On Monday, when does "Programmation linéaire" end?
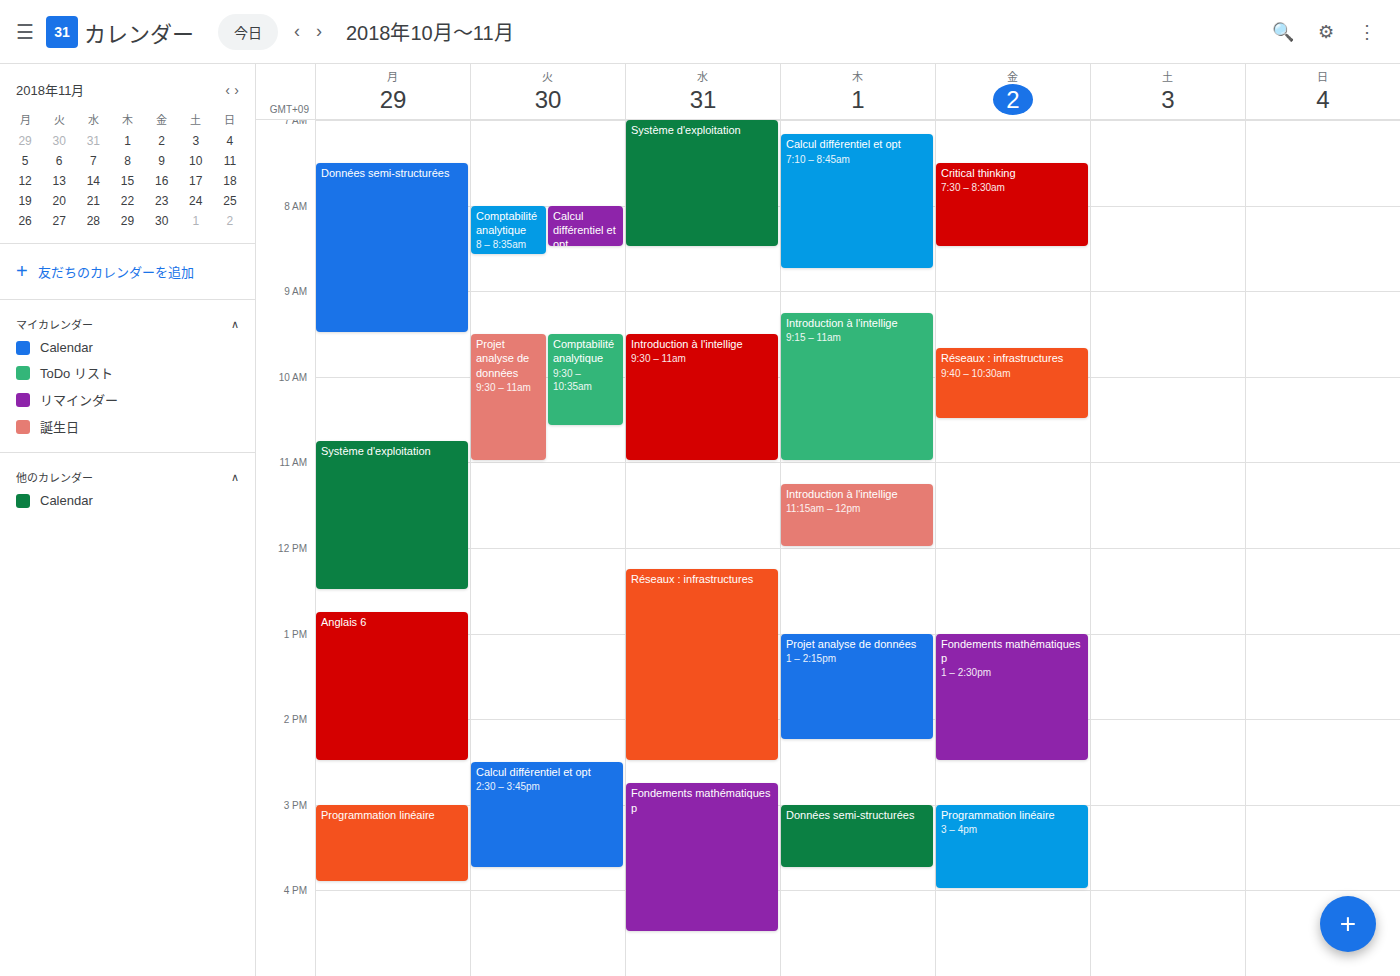
3:55 PM